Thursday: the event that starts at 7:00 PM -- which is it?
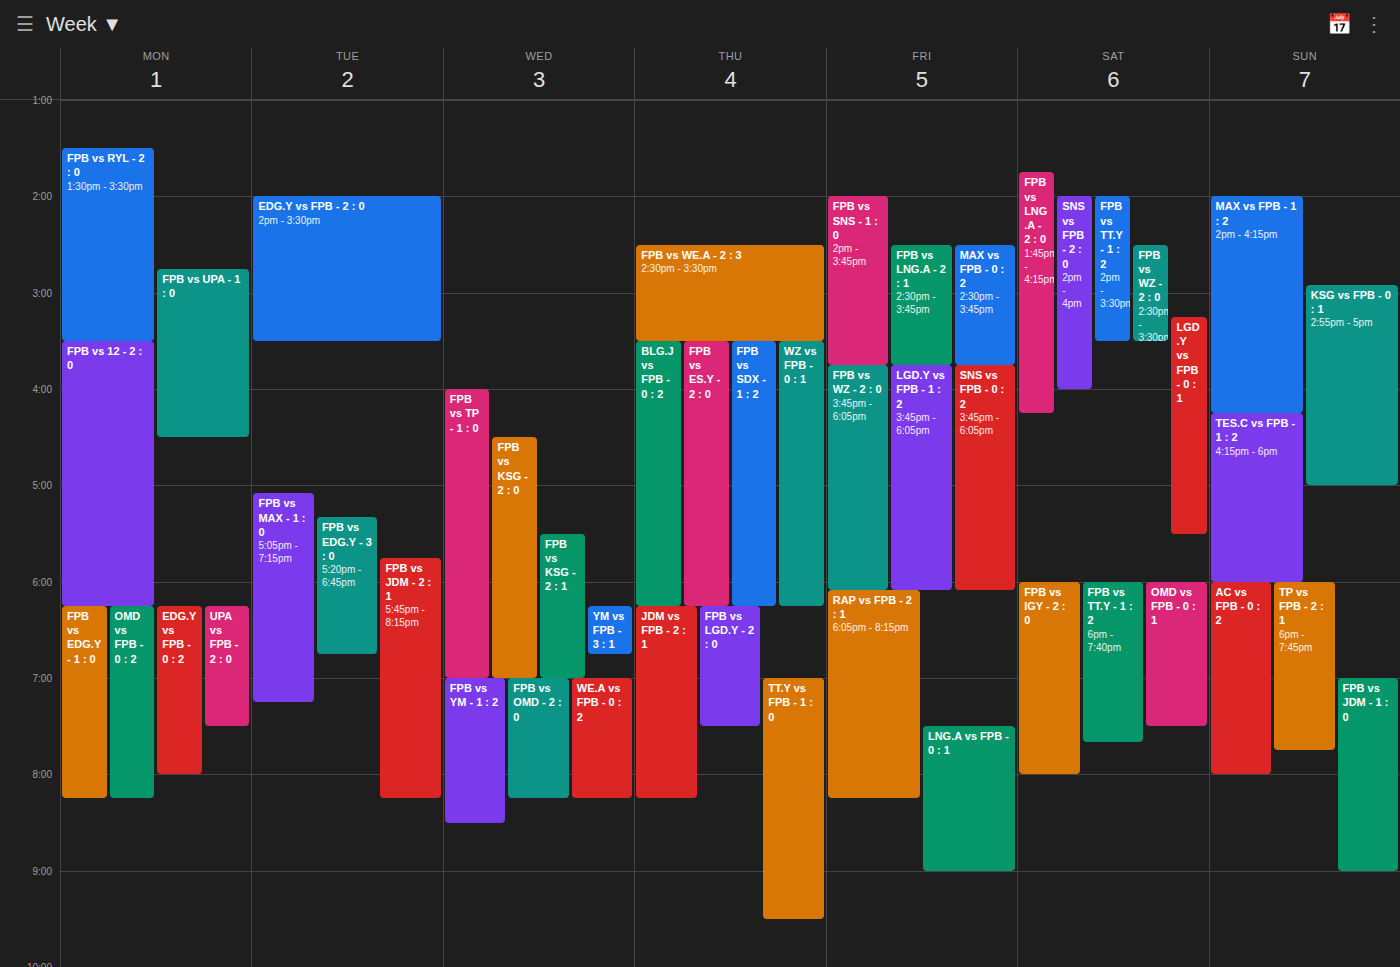
"TT.Y vs FPB - 1 : 0"